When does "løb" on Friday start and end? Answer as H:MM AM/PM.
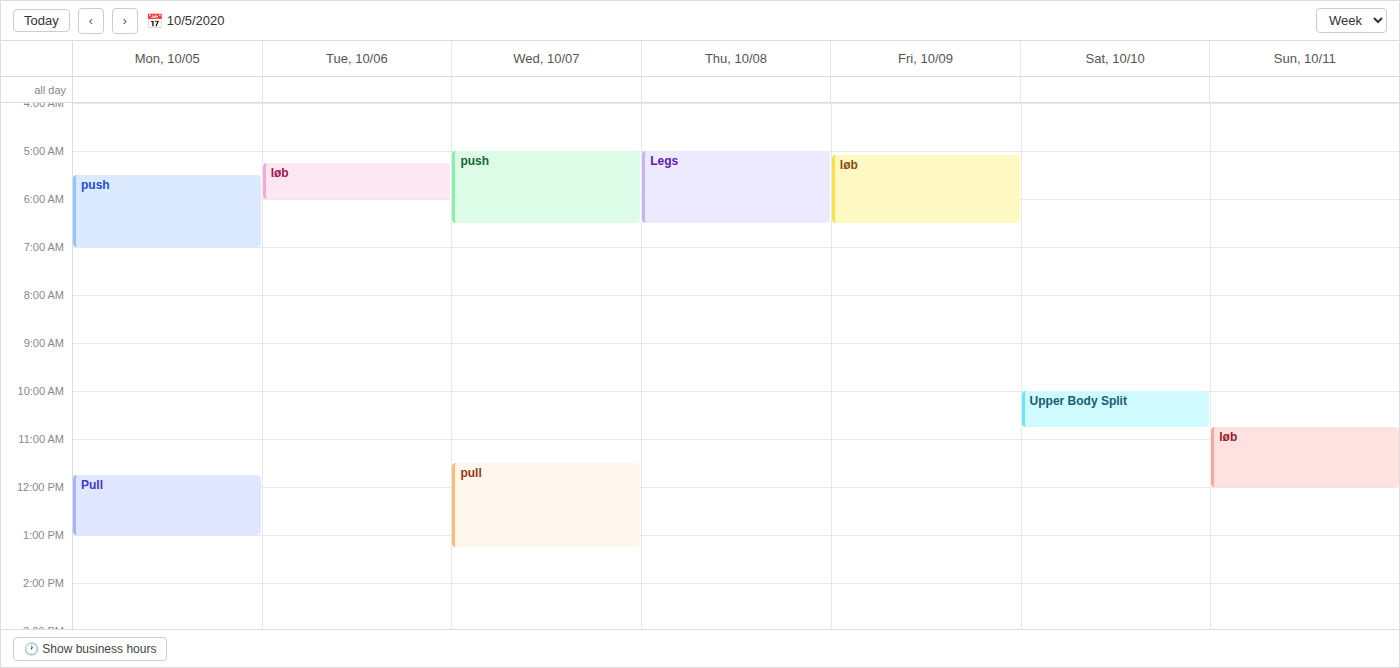
5:05 AM to 6:30 AM